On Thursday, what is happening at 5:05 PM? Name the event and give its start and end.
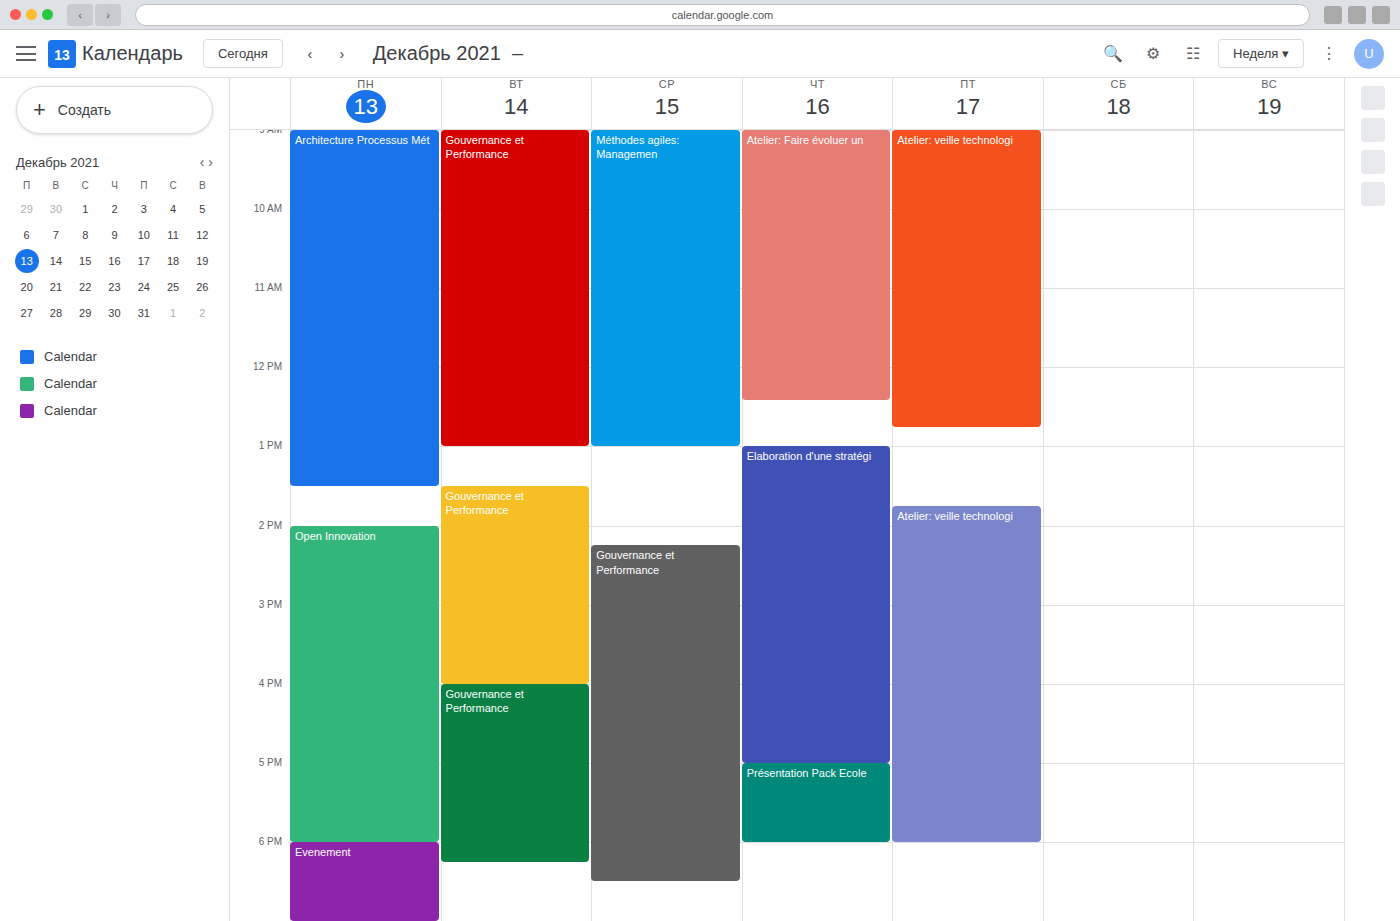
"Présentation Pack Ecole", 5:00 PM to 6:00 PM